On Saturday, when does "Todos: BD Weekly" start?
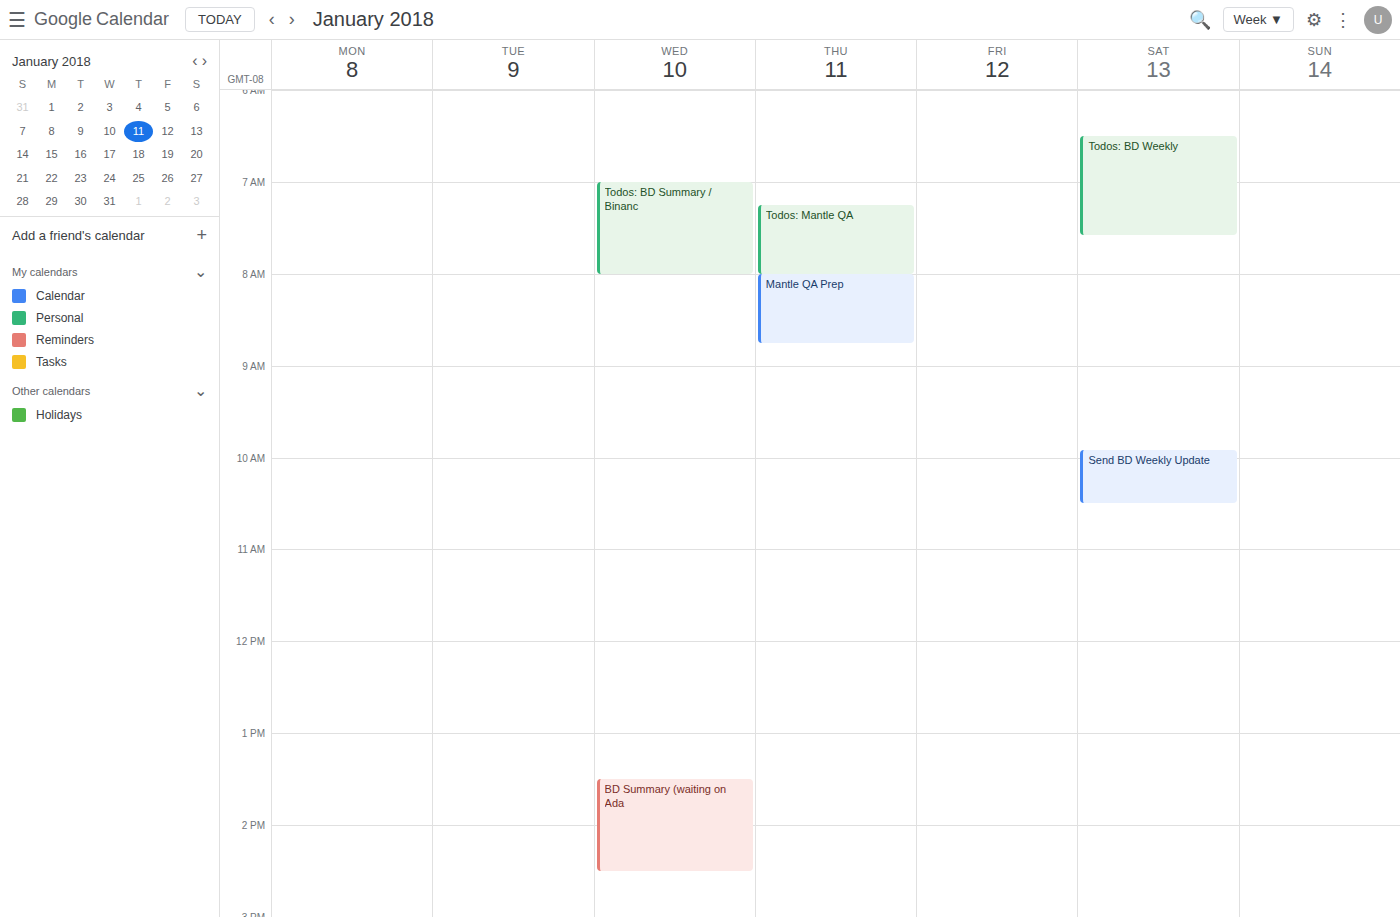
6:30 AM